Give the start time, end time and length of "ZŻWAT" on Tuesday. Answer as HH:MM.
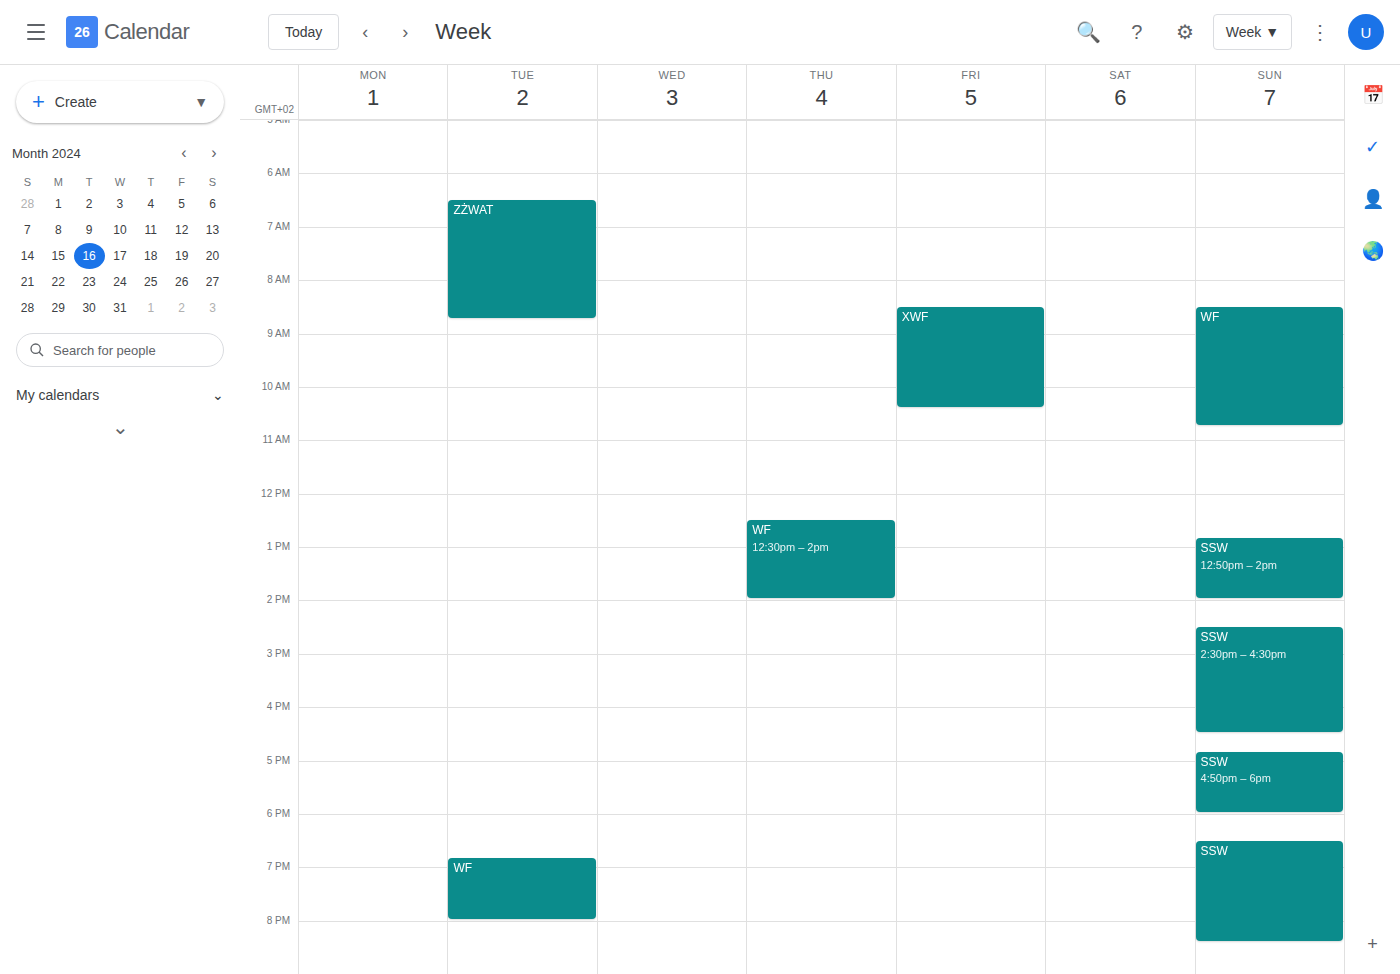
06:30 to 08:45, 2 hours 15 minutes